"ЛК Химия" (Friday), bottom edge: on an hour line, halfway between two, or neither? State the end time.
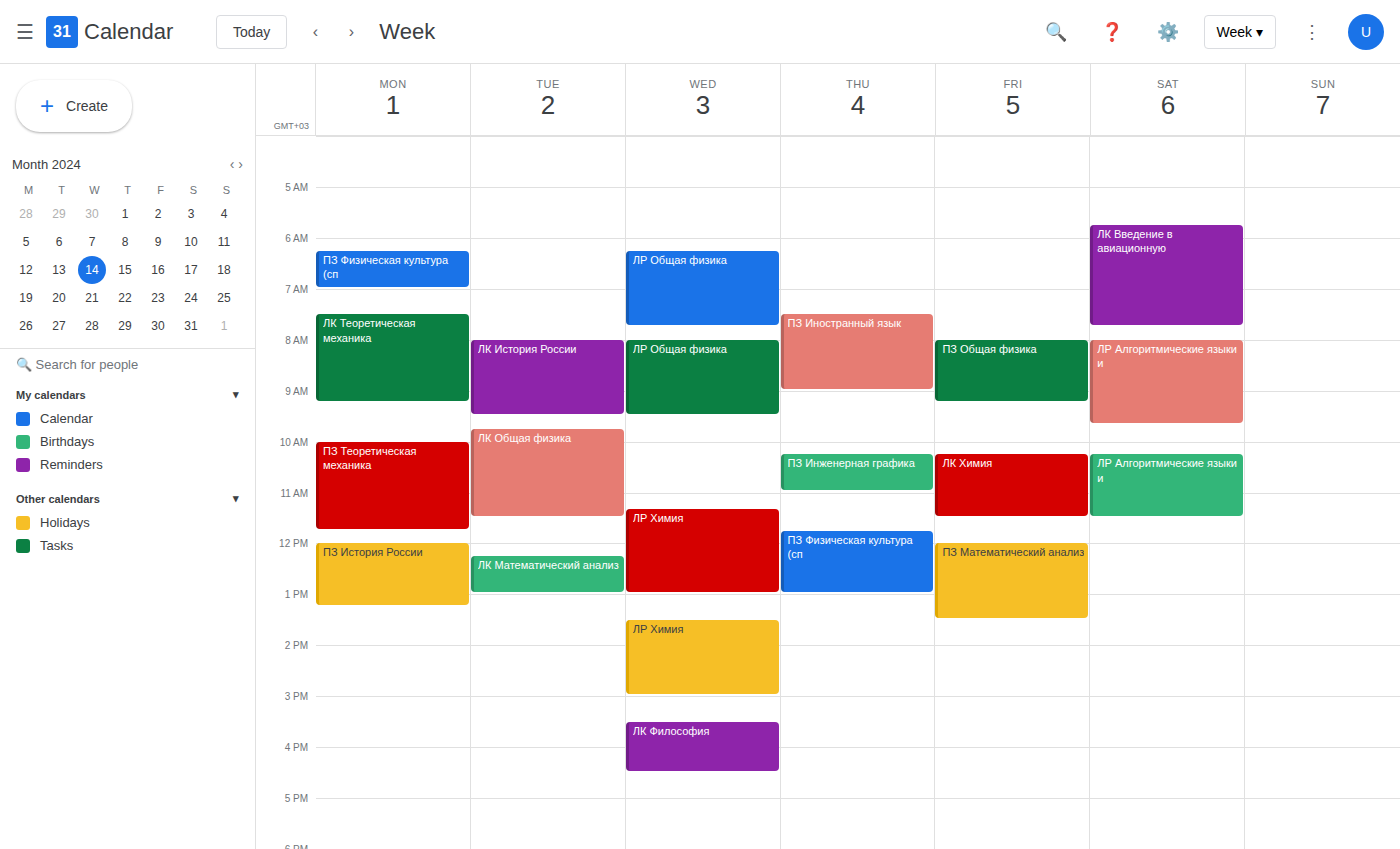
11:30 AM -- halfway between the 11 AM and 12 PM lines.